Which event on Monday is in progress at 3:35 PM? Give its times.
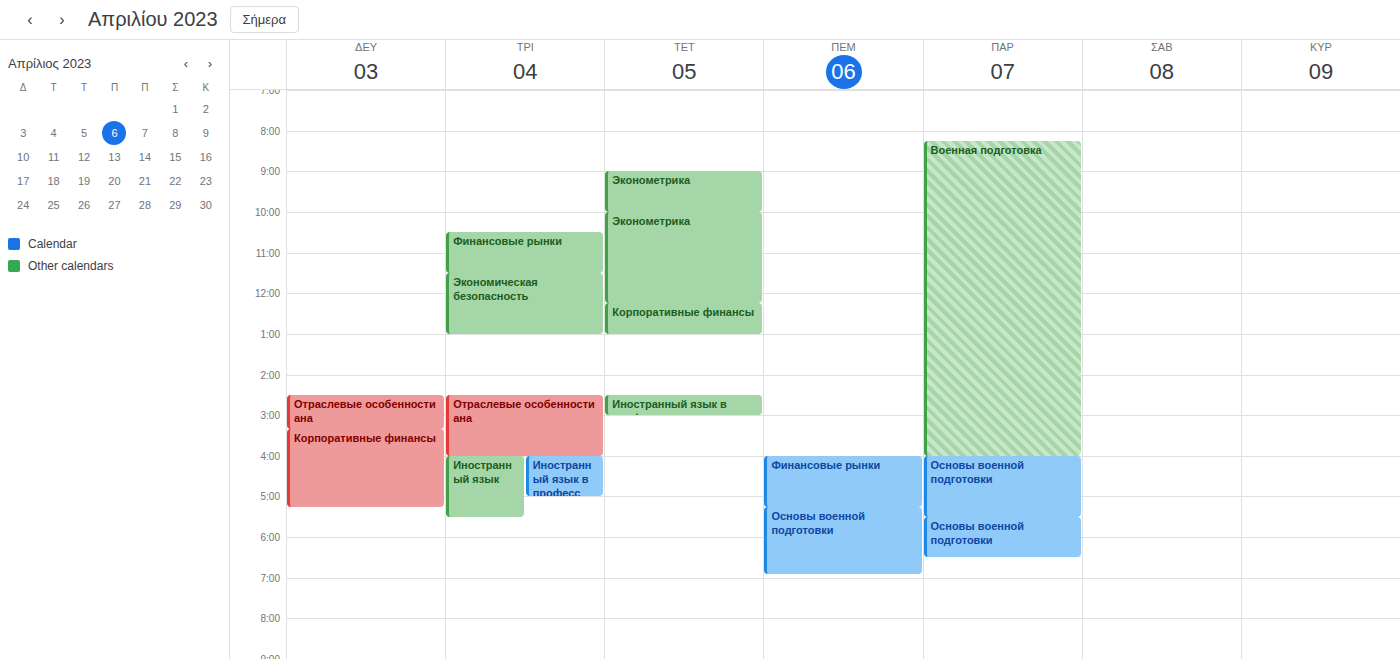
"Корпоративные финансы", 3:20 PM to 5:15 PM